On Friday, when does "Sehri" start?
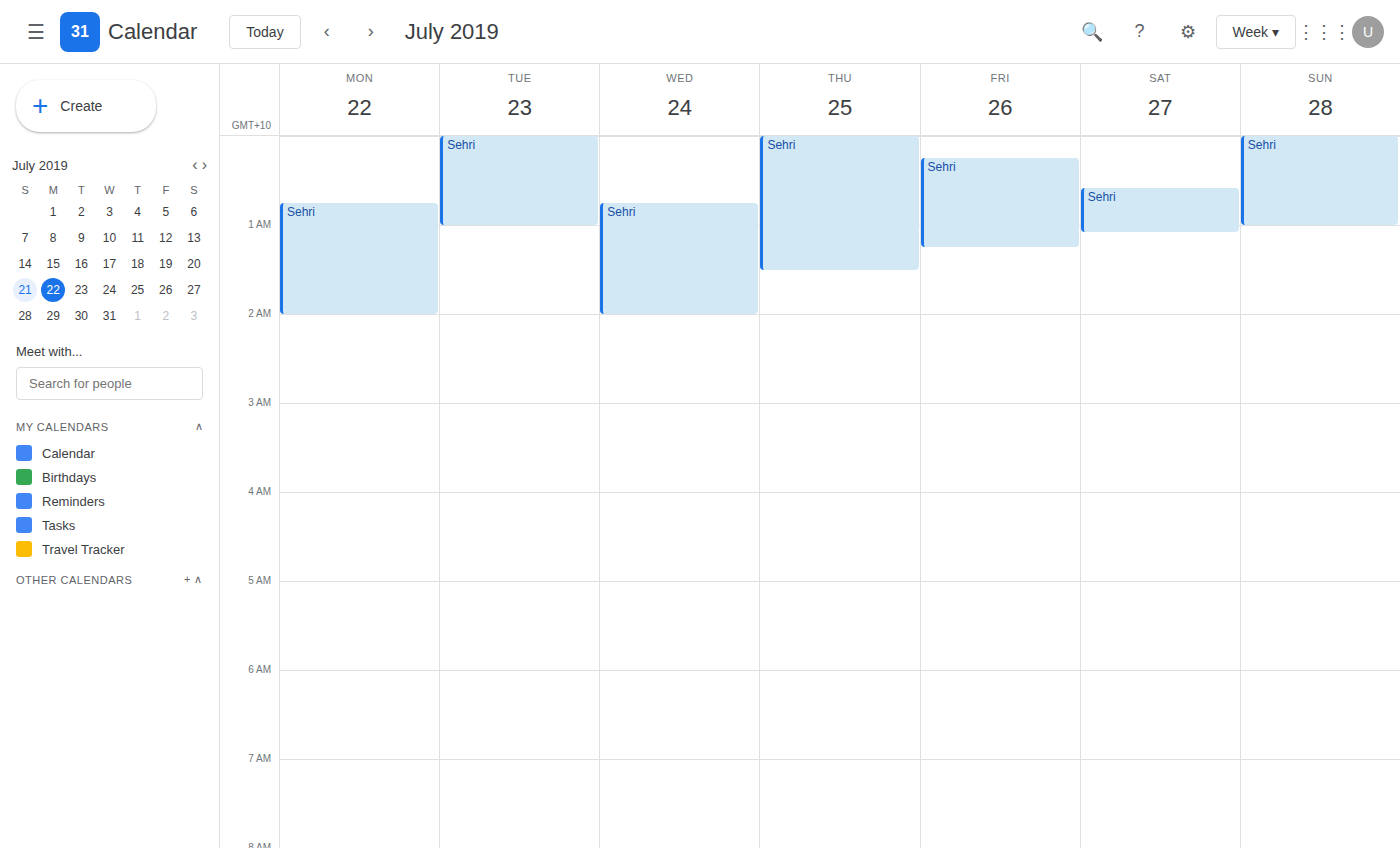
12:15 AM